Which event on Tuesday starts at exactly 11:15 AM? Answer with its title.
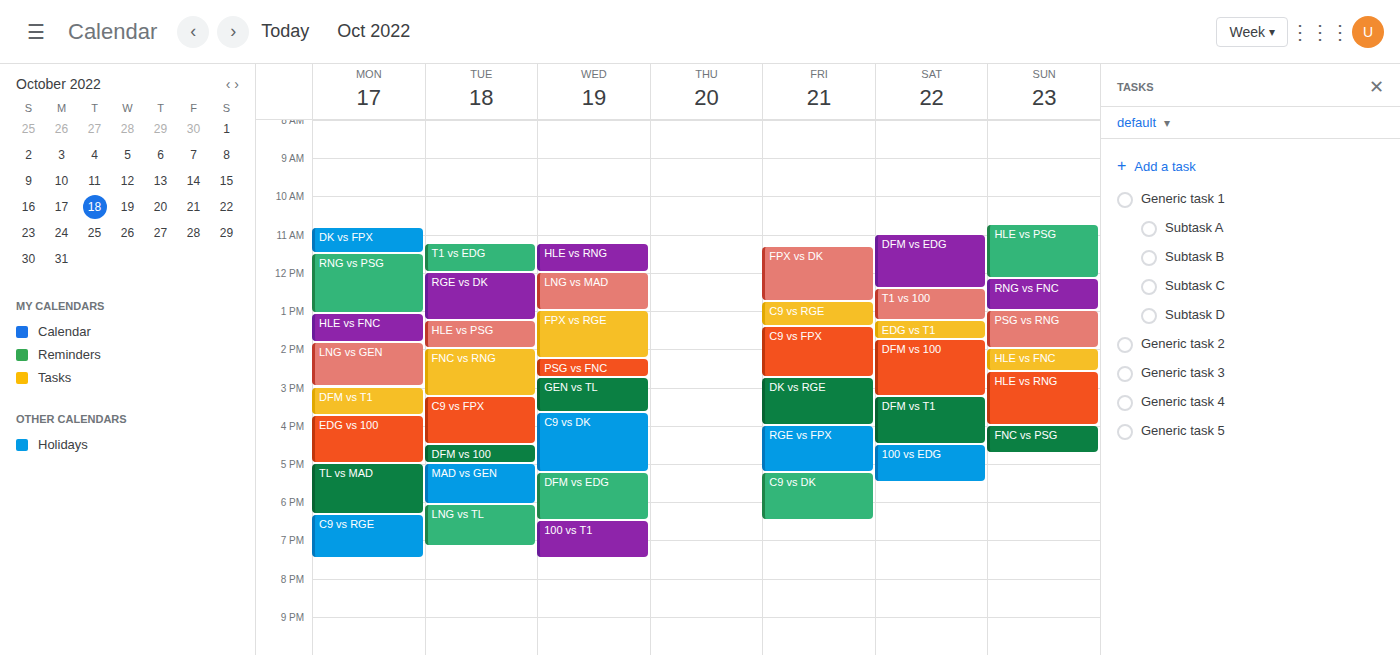
"T1 vs EDG"